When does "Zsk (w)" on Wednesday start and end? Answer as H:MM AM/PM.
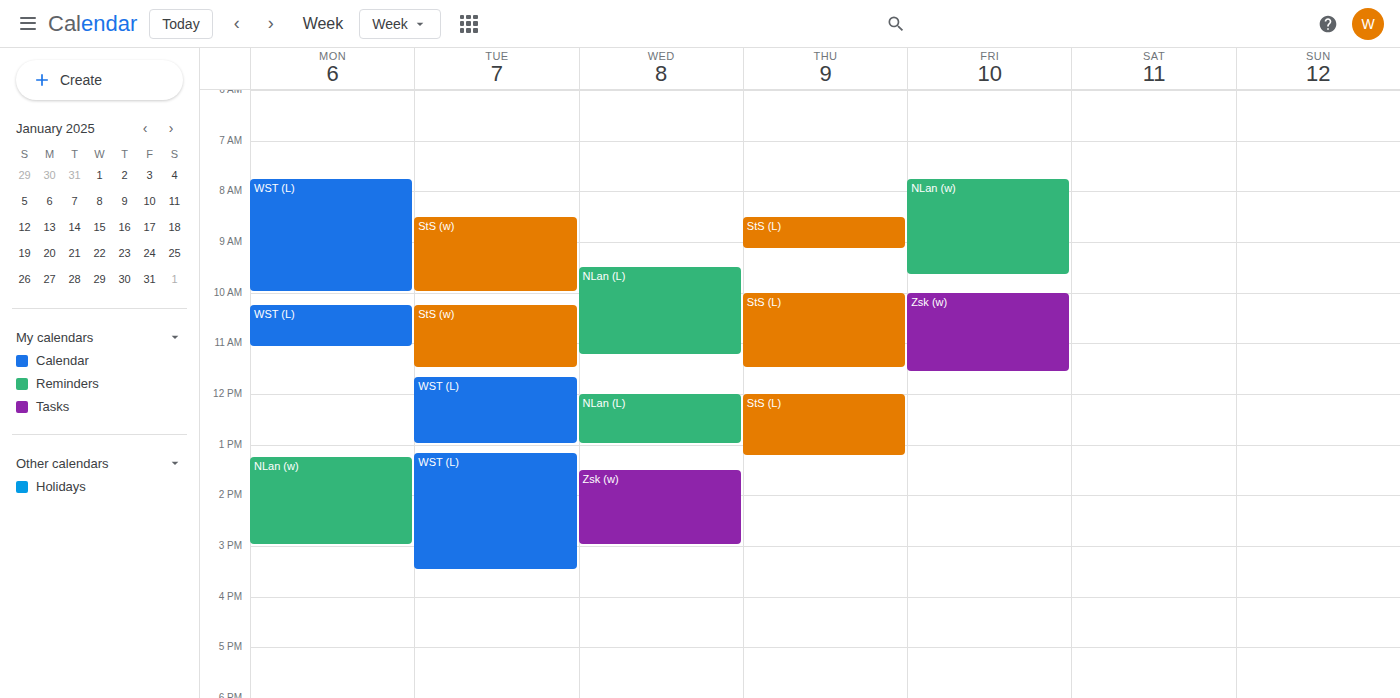
1:30 PM to 3:00 PM